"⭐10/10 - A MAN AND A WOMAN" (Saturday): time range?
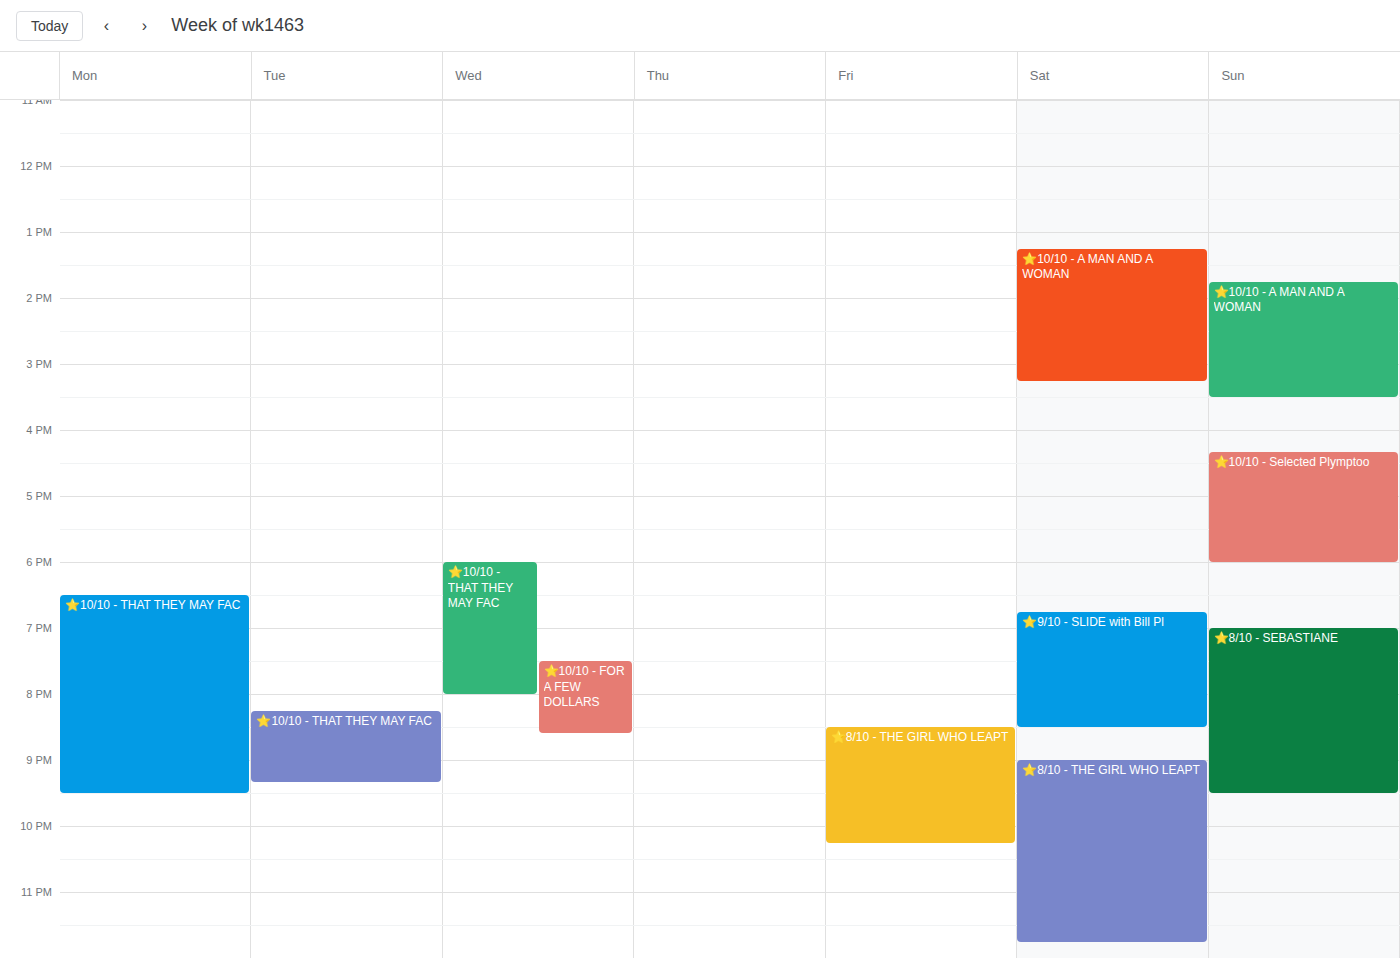
1:15 PM to 3:15 PM